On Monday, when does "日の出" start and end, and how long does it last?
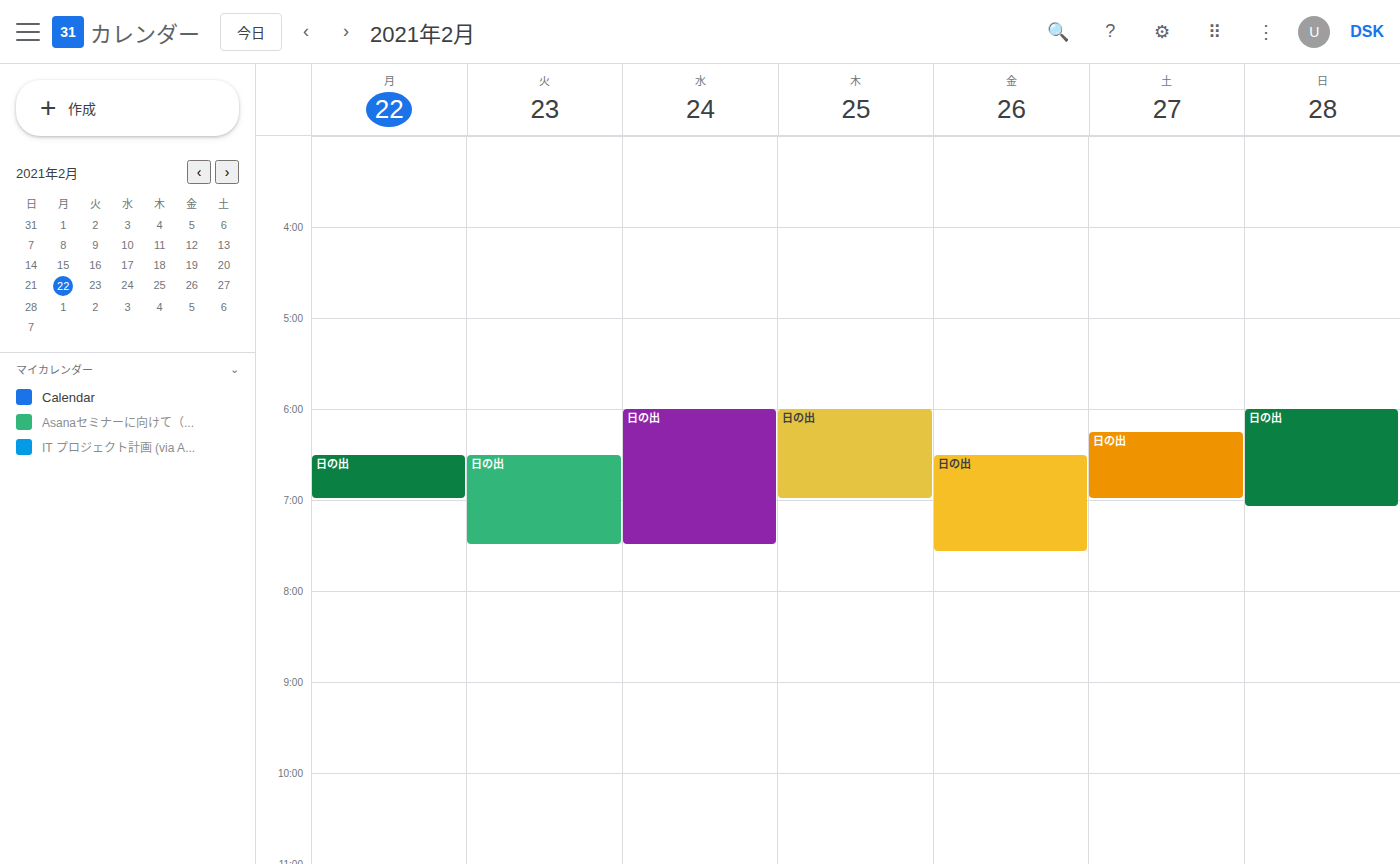
6:30 AM to 7:00 AM, 30 minutes